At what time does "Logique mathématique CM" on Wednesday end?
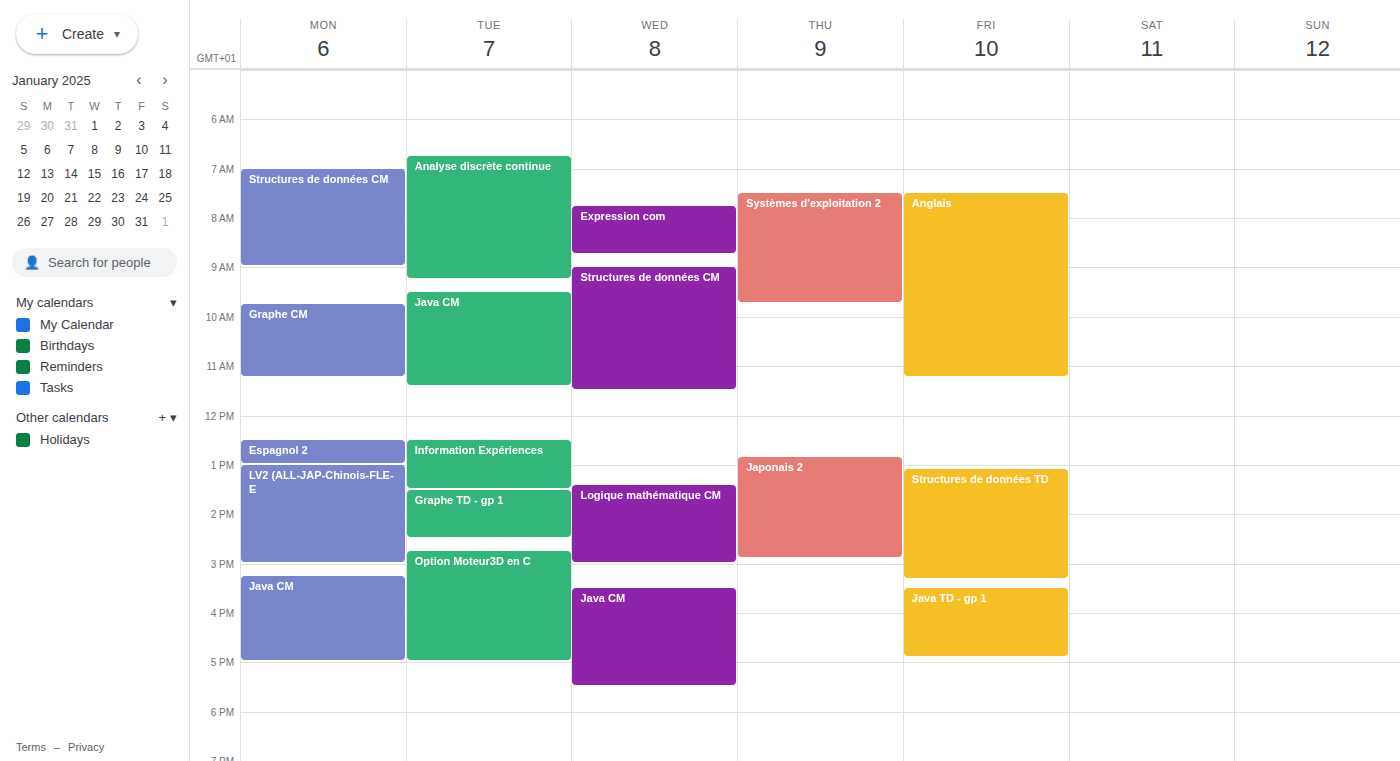
3:00 PM